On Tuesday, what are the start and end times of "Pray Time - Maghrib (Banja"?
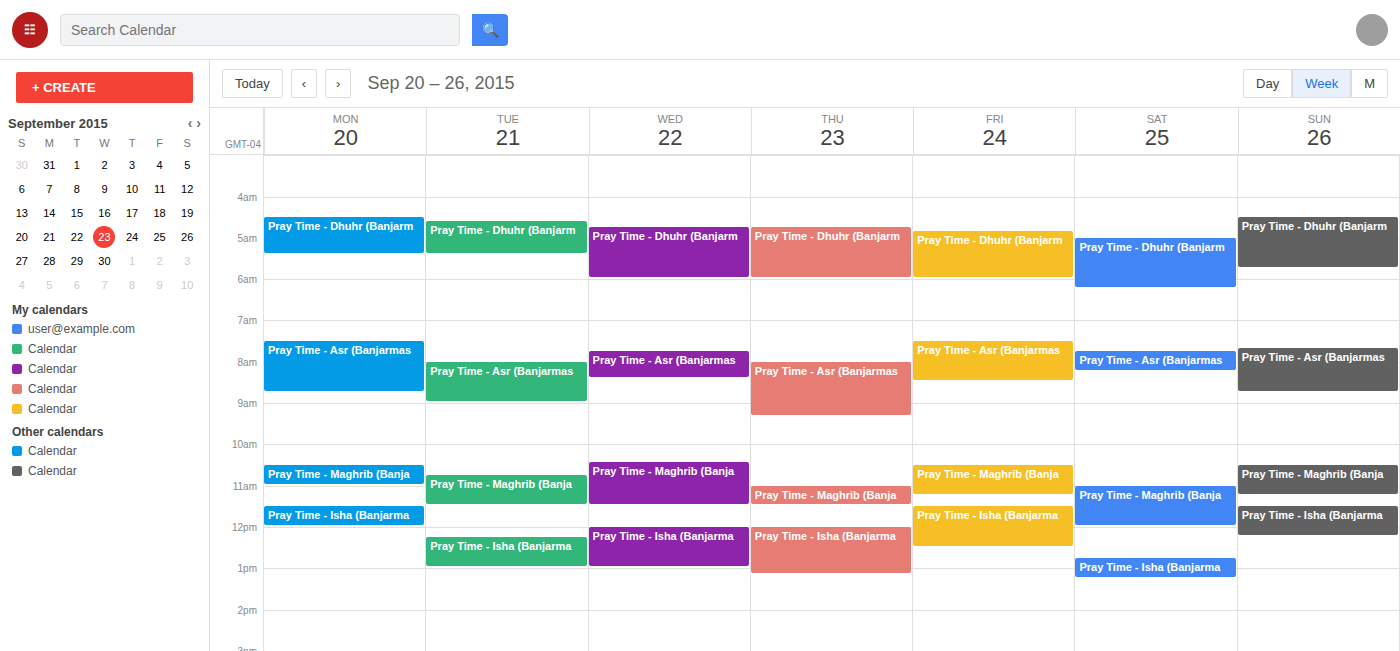
10:45 AM to 11:30 AM